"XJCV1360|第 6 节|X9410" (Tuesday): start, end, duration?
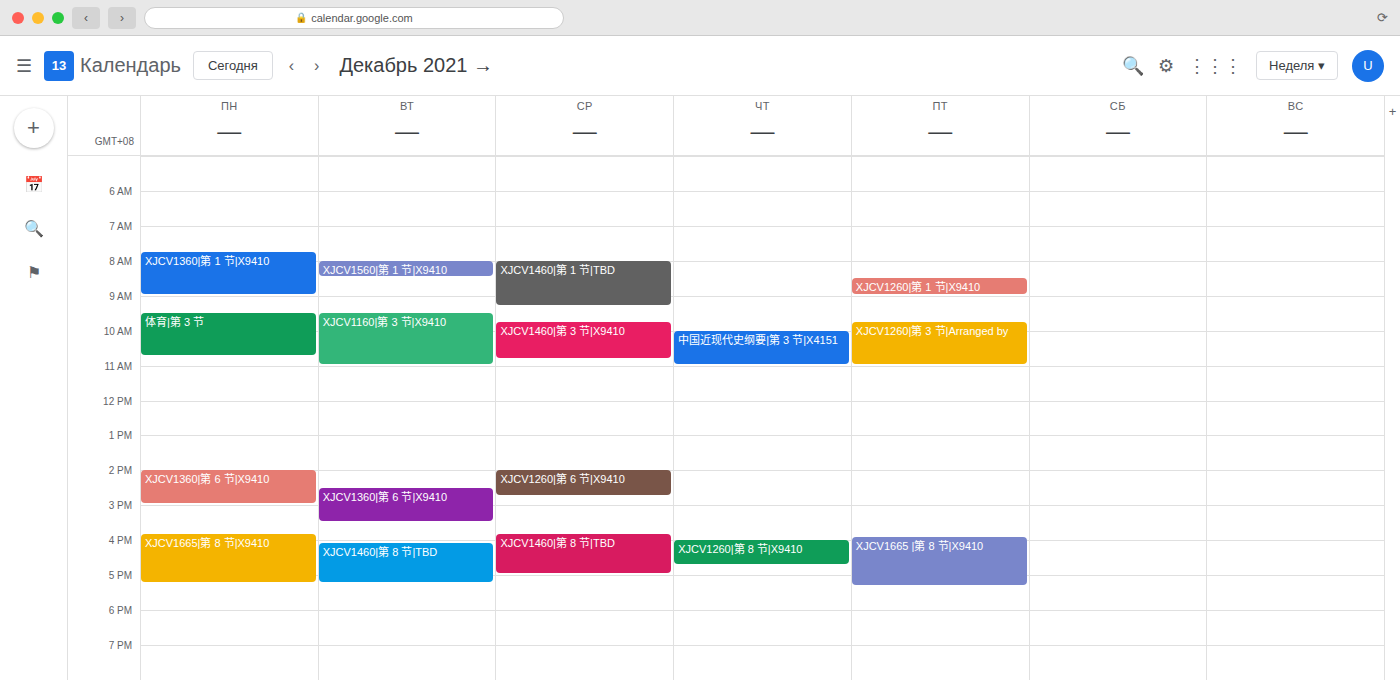
2:30 PM to 3:30 PM, 1 hour